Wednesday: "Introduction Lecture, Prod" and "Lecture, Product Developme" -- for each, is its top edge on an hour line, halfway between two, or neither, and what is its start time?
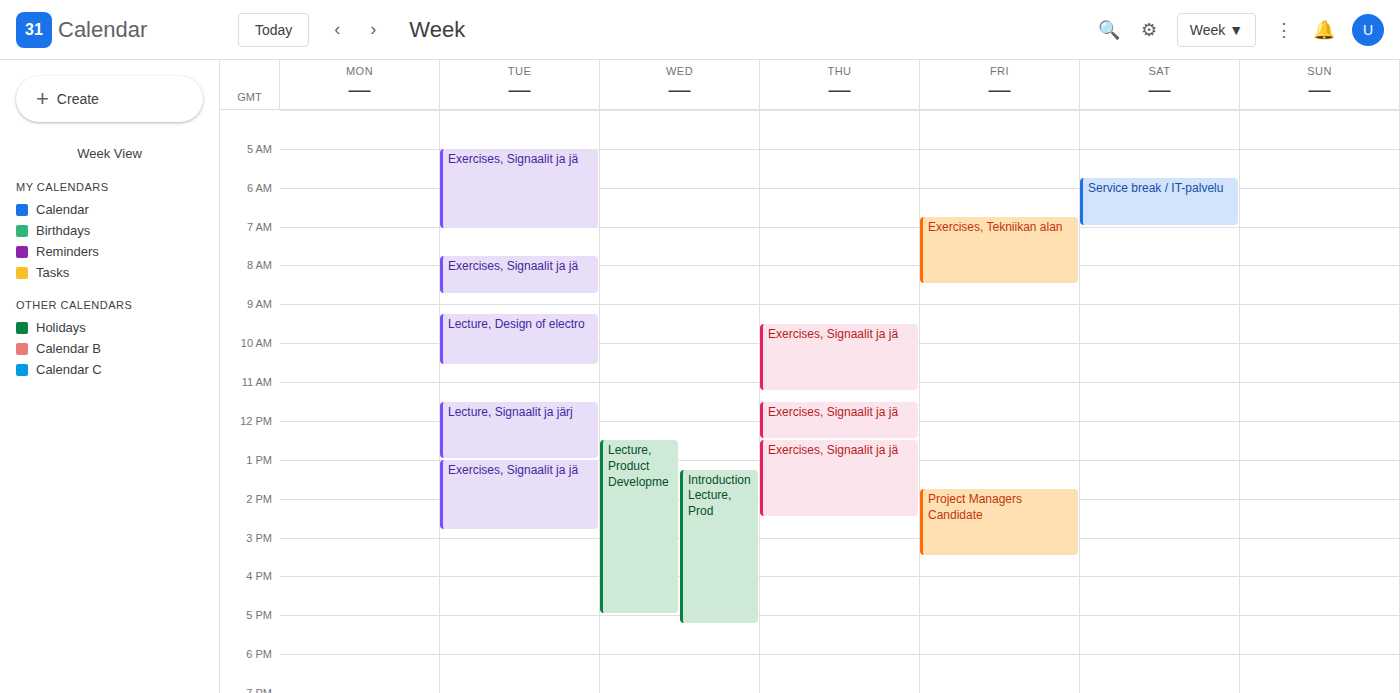
"Introduction Lecture, Prod": 1:15 PM, neither: a quarter of the way from the 1 PM line to the 2 PM line. "Lecture, Product Developme": 12:30 PM, halfway between the 12 PM and 1 PM lines.